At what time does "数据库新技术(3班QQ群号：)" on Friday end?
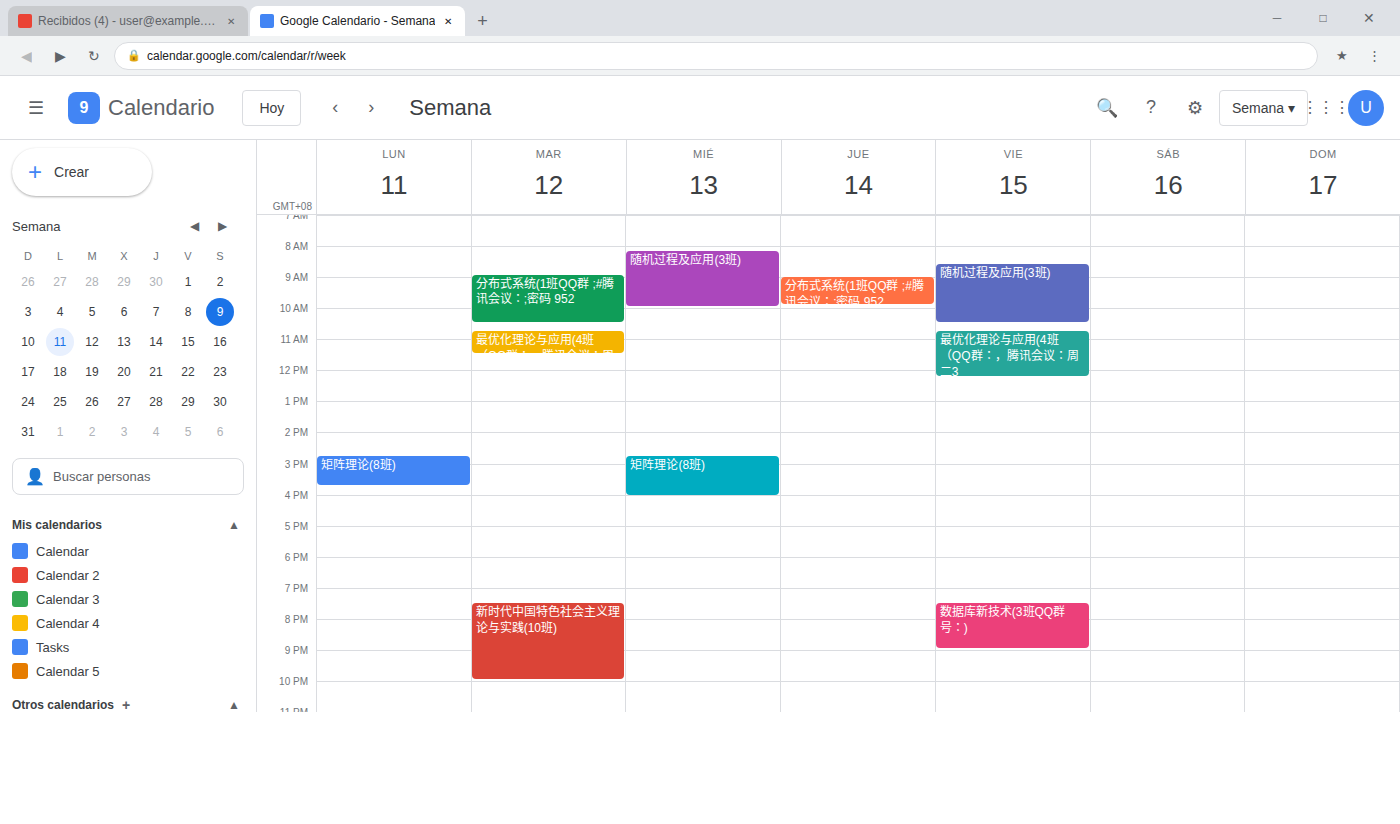
9:00 PM